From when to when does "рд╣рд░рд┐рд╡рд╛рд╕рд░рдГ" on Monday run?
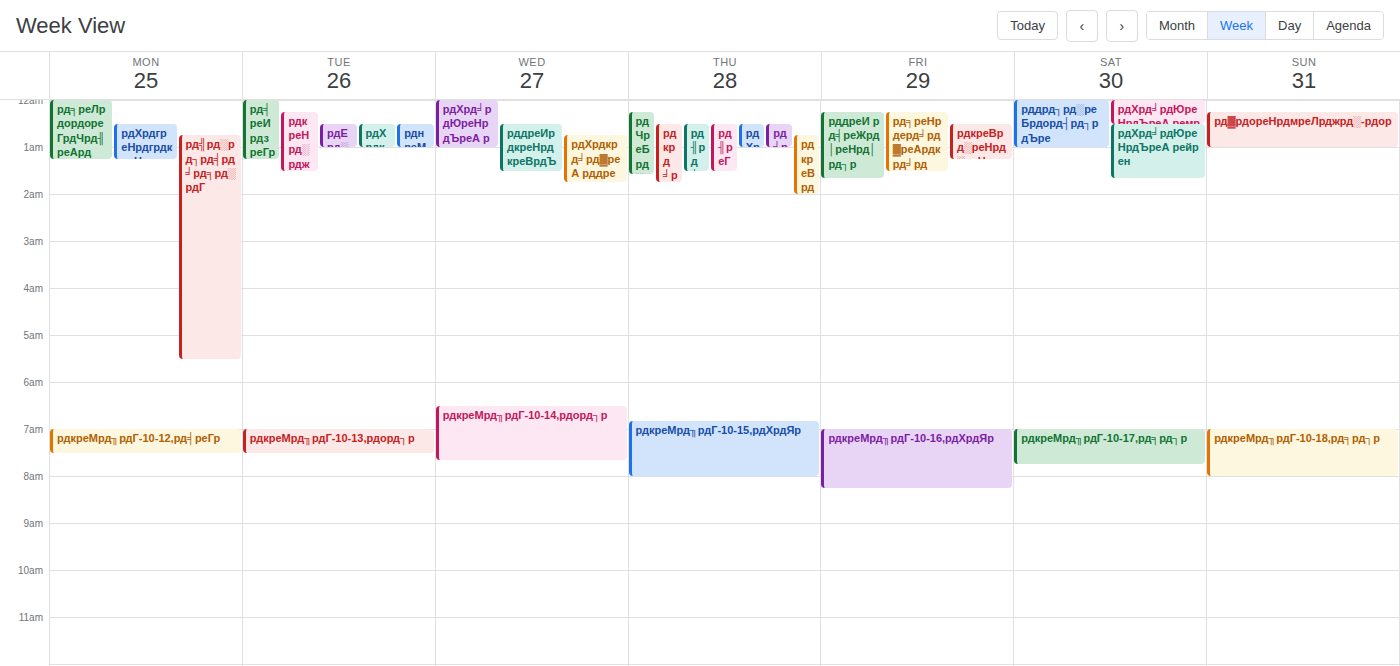
12:45 AM to 5:30 AM